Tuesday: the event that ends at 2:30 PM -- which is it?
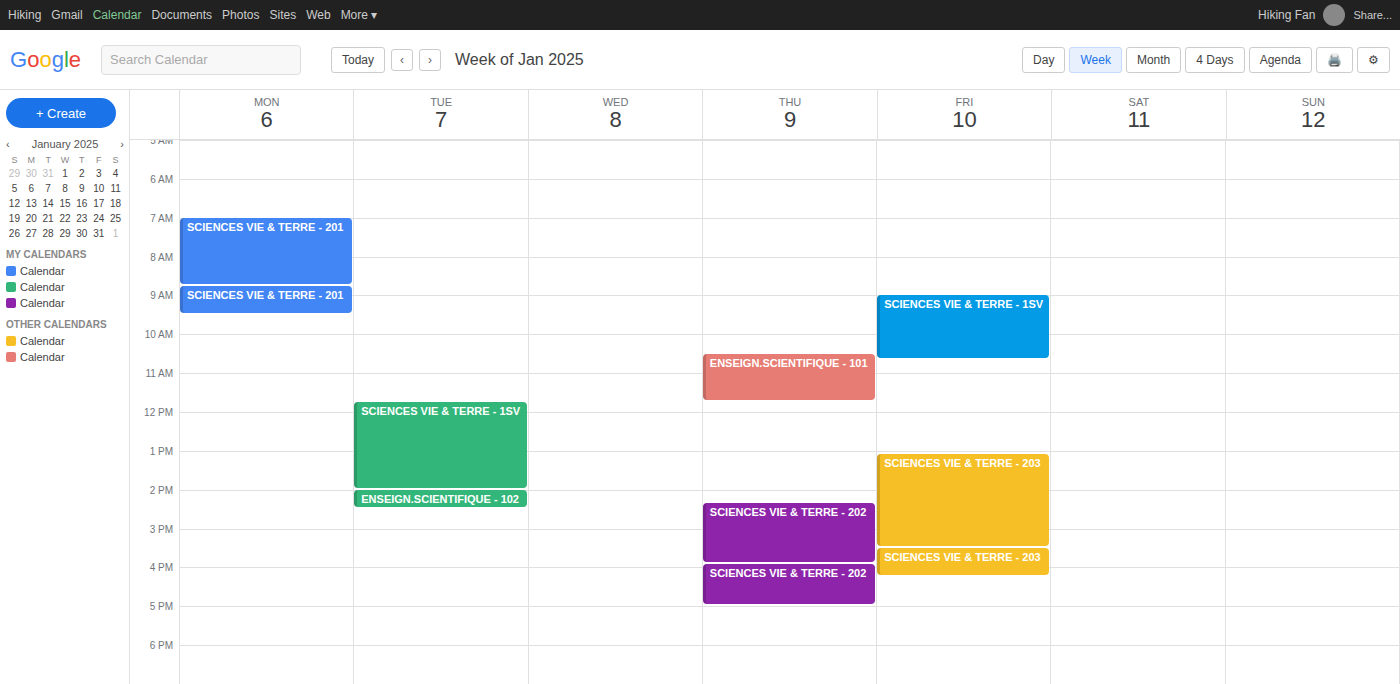
"ENSEIGN.SCIENTIFIQUE - 102"